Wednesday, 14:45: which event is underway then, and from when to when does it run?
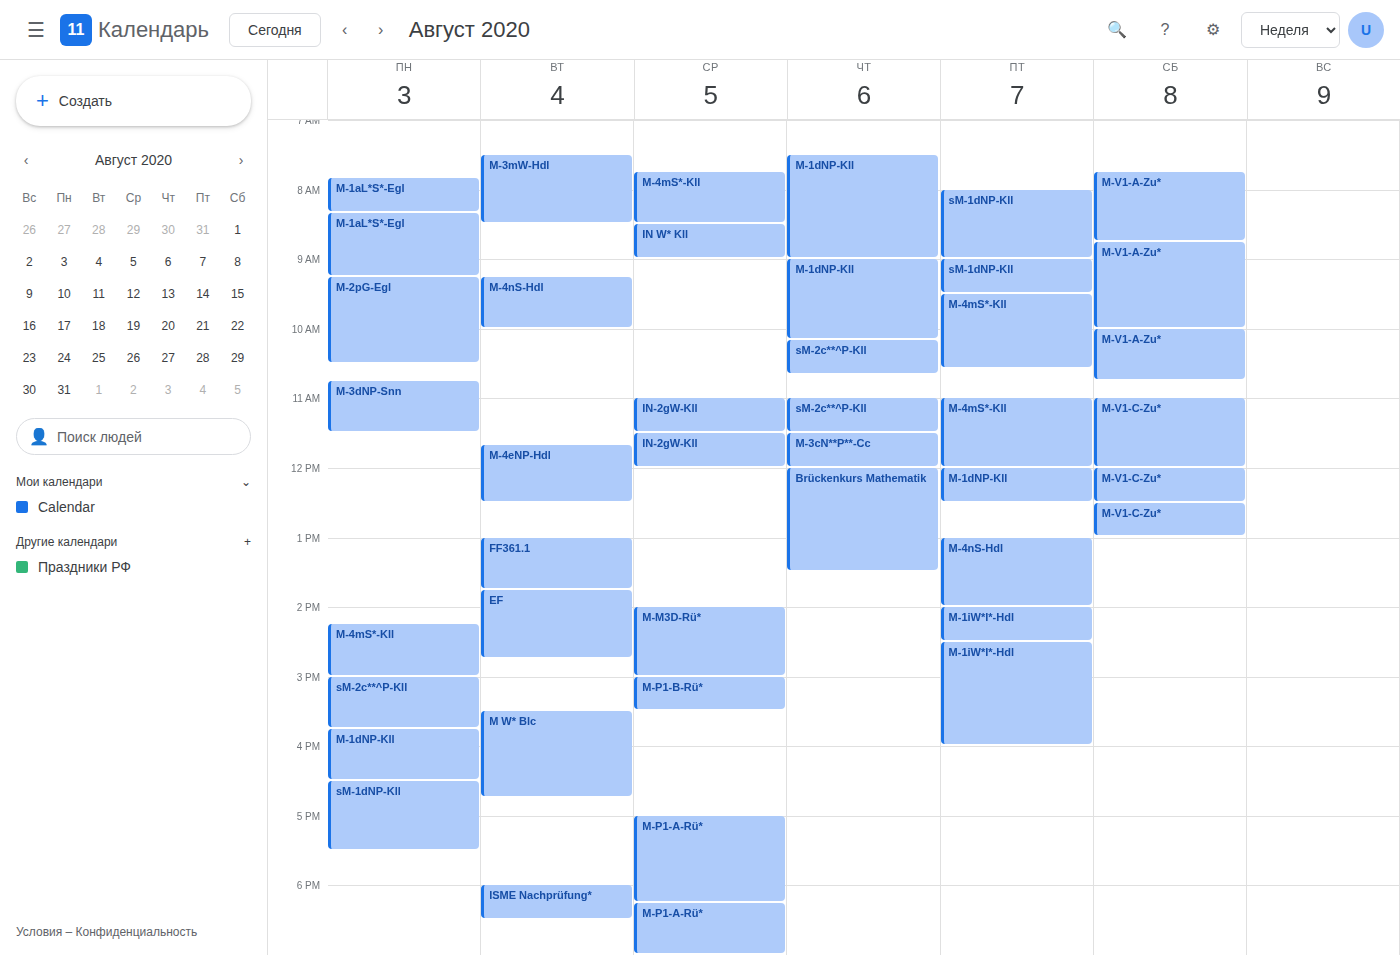
"M-M3D-Rü*", 14:00 to 15:00